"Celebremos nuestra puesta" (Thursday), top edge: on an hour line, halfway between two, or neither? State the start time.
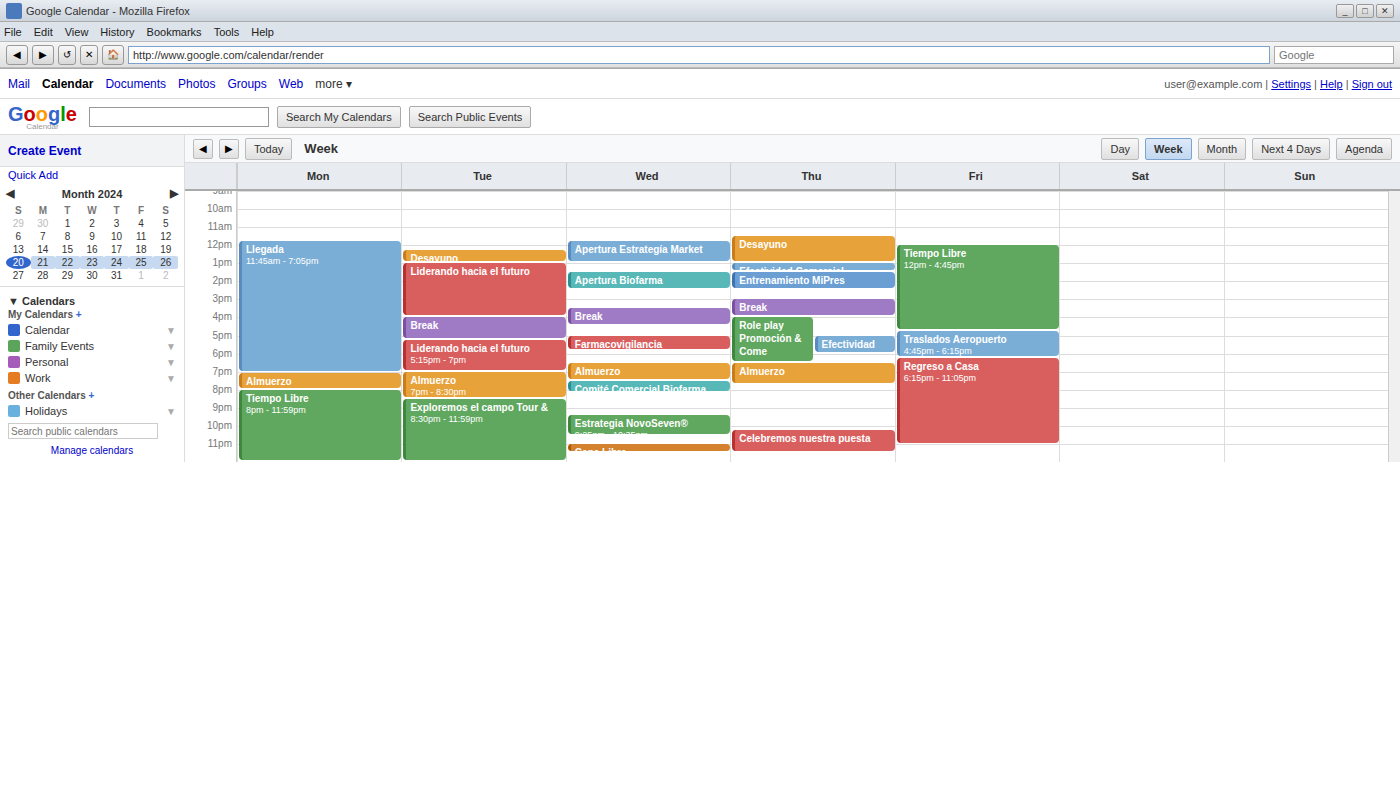
22:15 -- neither: a quarter of the way from the 22:00 line to the 23:00 line.